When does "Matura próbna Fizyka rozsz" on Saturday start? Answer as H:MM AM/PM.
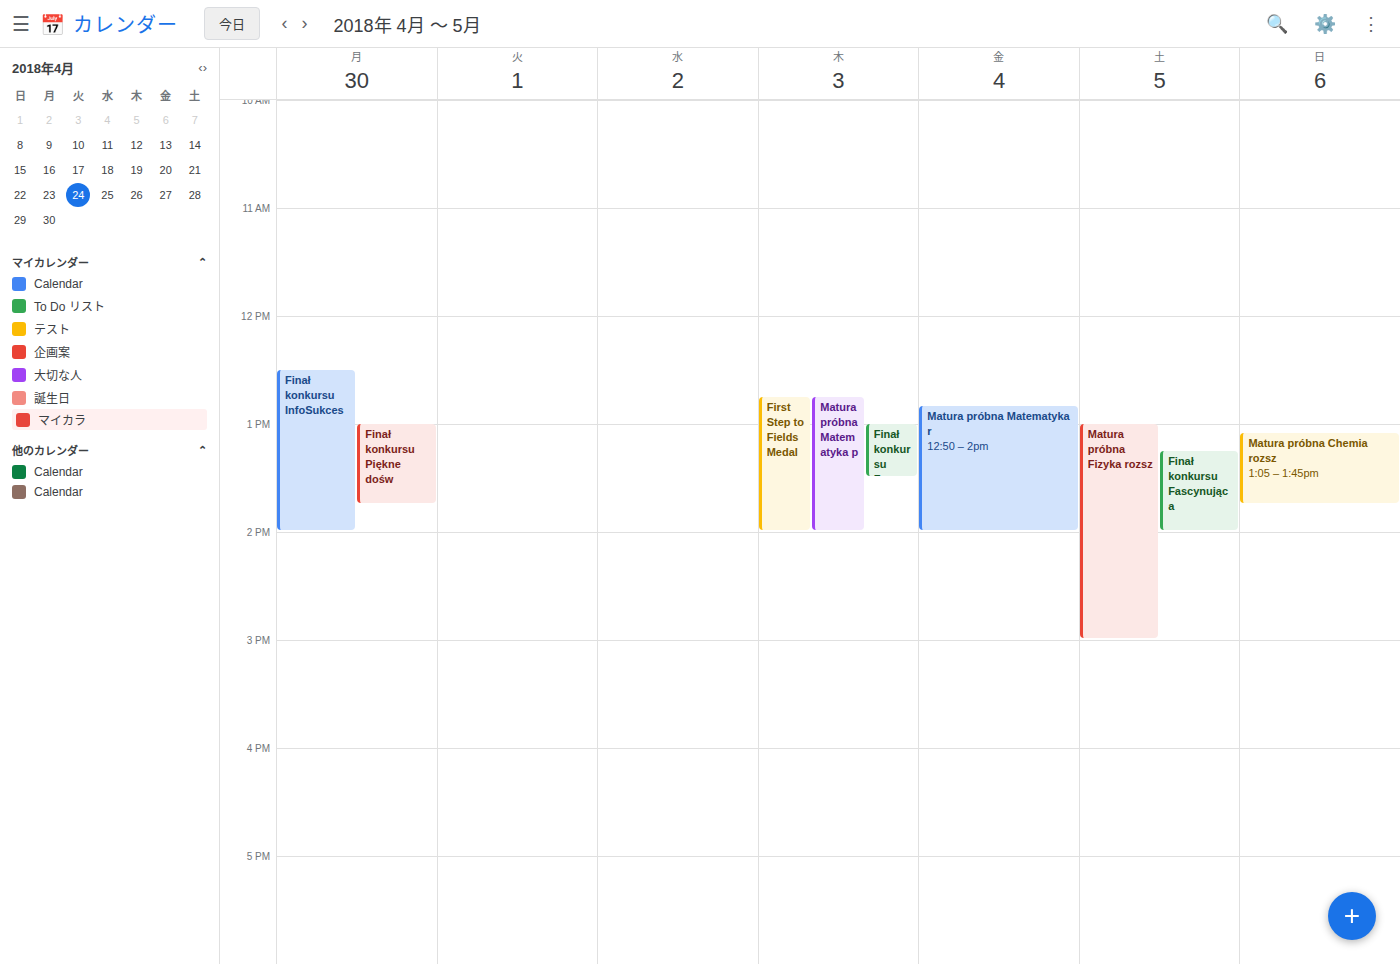
1:00 PM